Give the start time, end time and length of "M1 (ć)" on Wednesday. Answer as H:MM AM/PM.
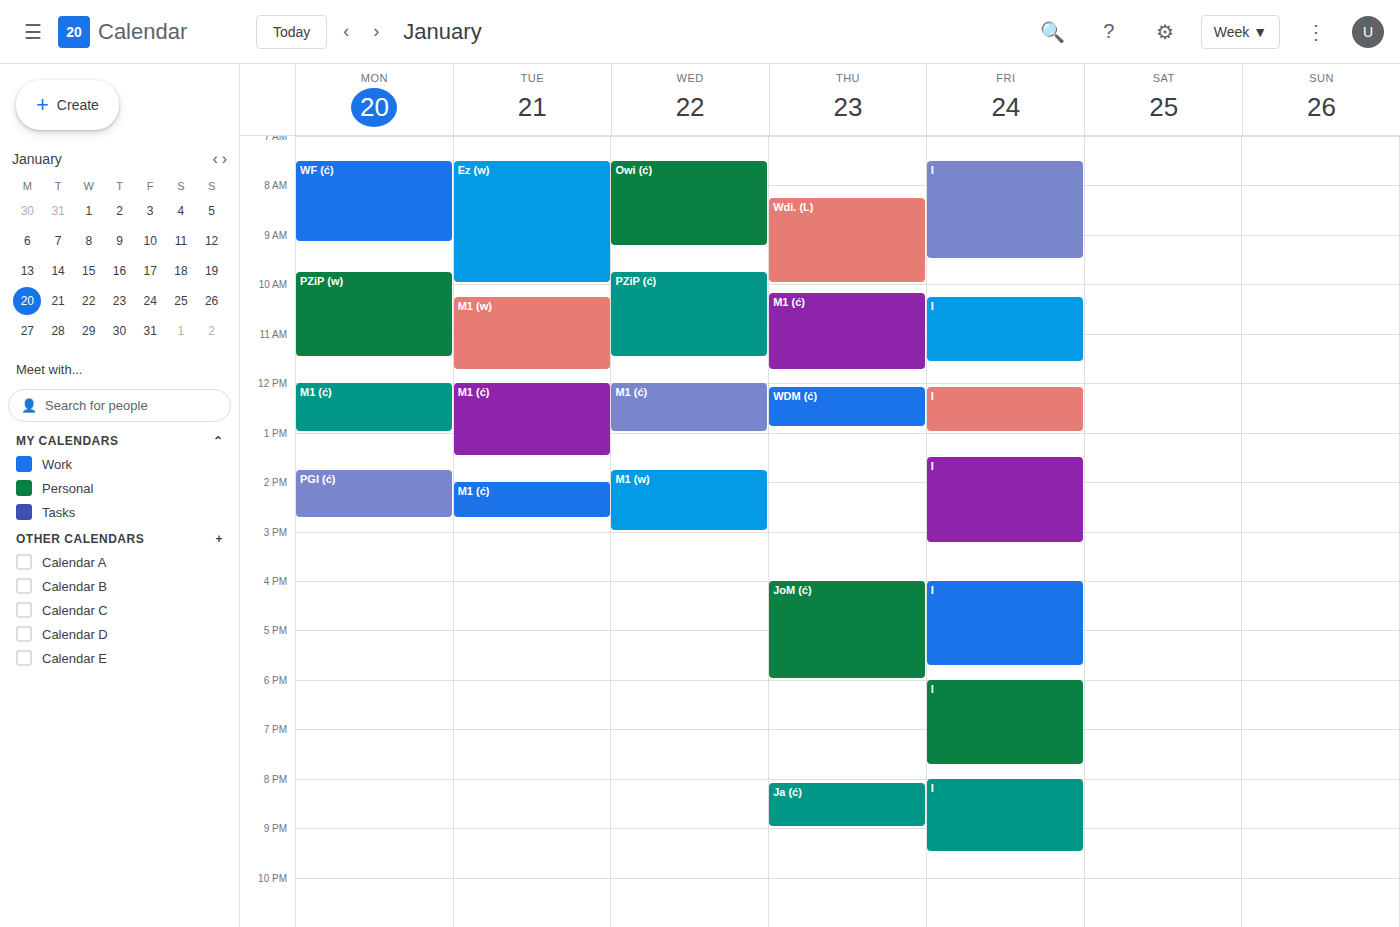
12:00 PM to 1:00 PM, 1 hour